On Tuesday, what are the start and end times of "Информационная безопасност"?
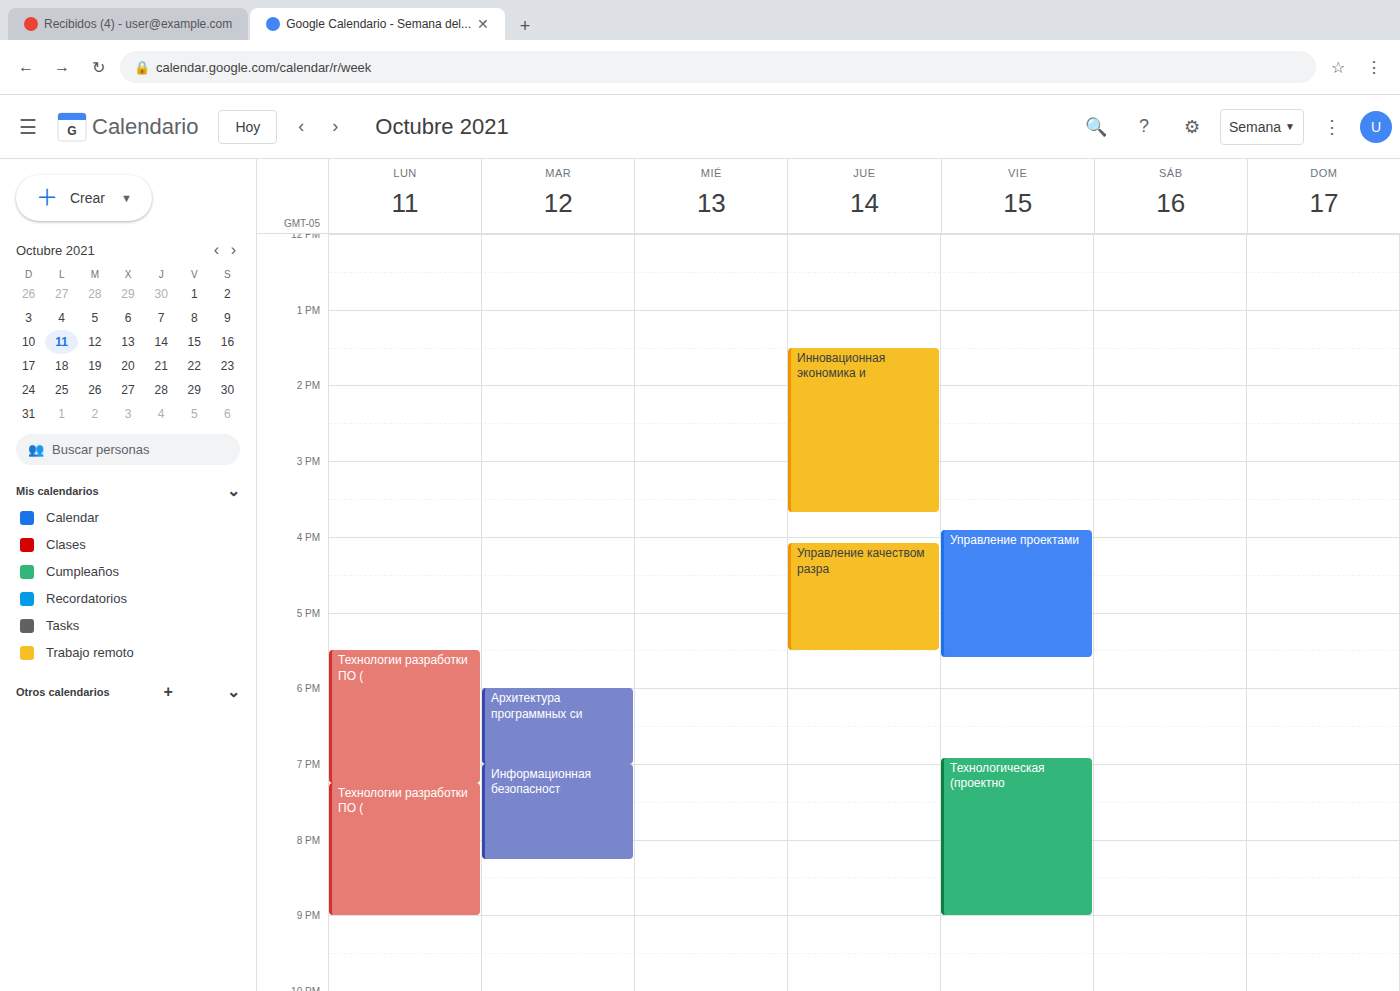
7:00 PM to 8:15 PM